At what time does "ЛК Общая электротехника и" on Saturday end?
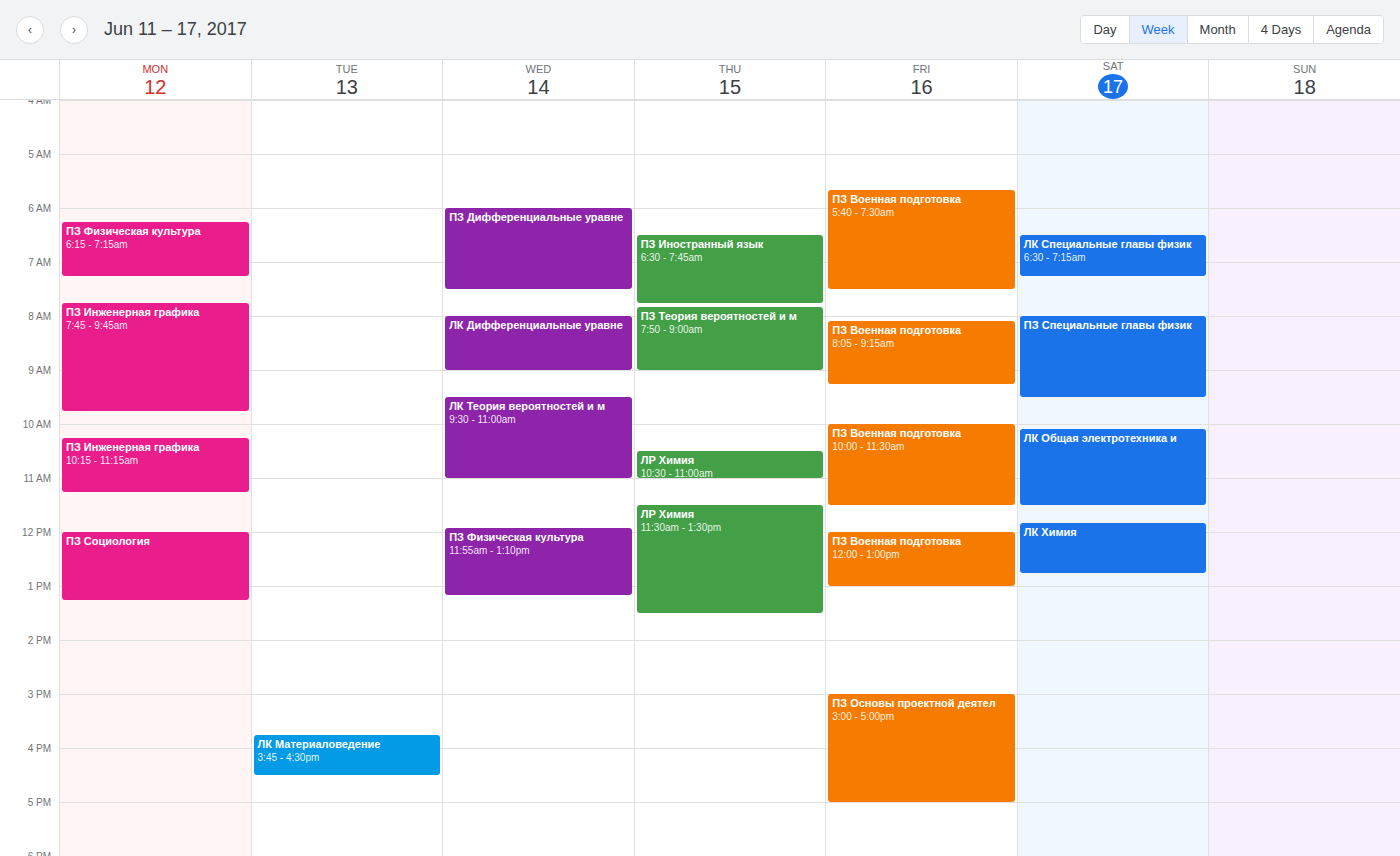
11:30